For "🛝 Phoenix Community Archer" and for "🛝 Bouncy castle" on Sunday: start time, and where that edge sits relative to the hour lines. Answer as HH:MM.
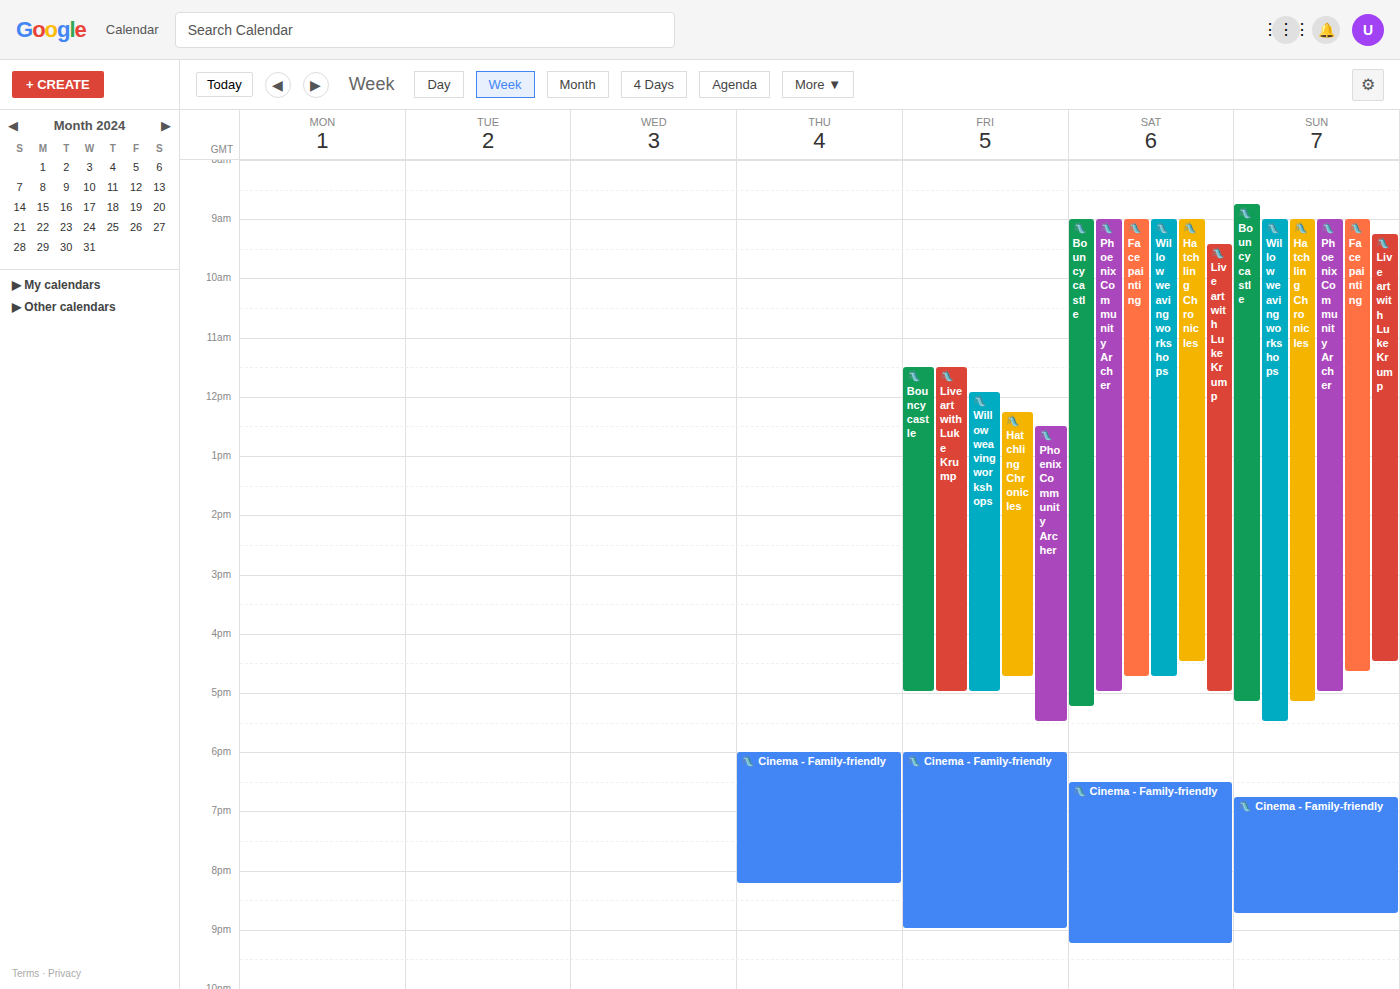
"🛝 Phoenix Community Archer": 09:00, exactly on the 09:00 line. "🛝 Bouncy castle": 08:45, neither: three quarters of the way from the 08:00 line to the 09:00 line.